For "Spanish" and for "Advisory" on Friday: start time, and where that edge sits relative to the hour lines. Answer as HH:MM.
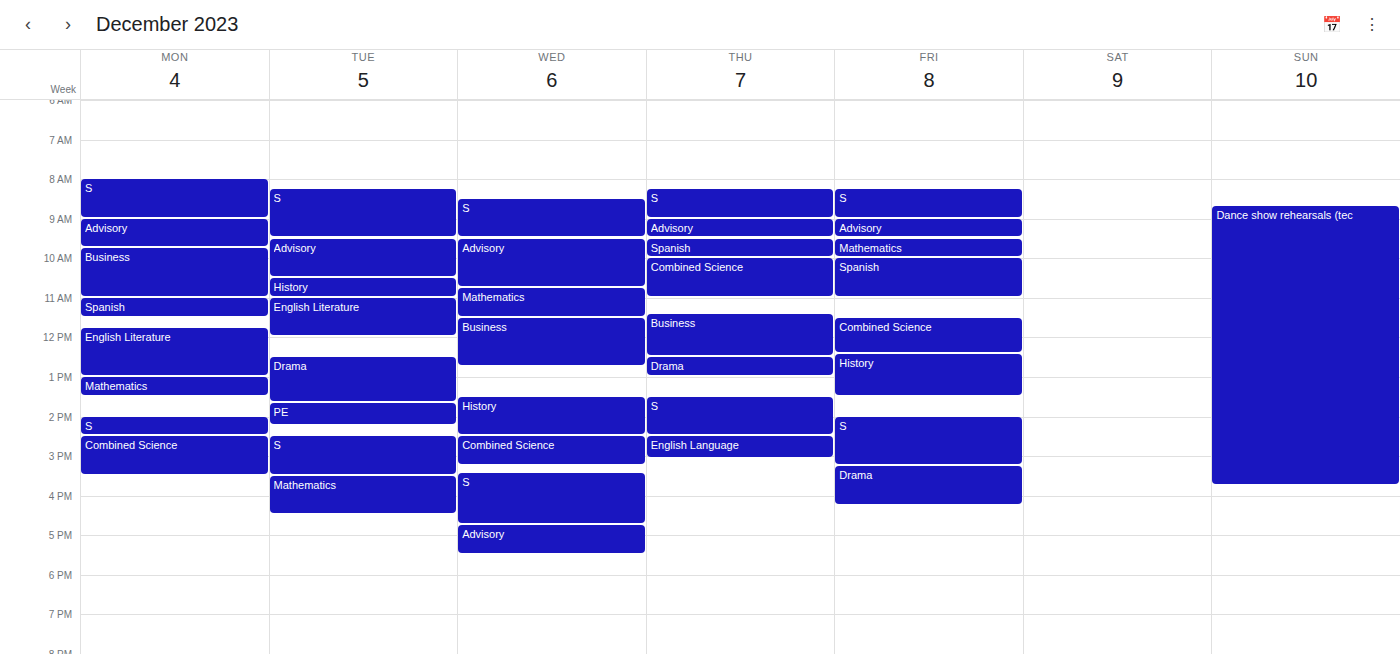
"Spanish": 10:00, exactly on the 10:00 line. "Advisory": 09:00, exactly on the 09:00 line.